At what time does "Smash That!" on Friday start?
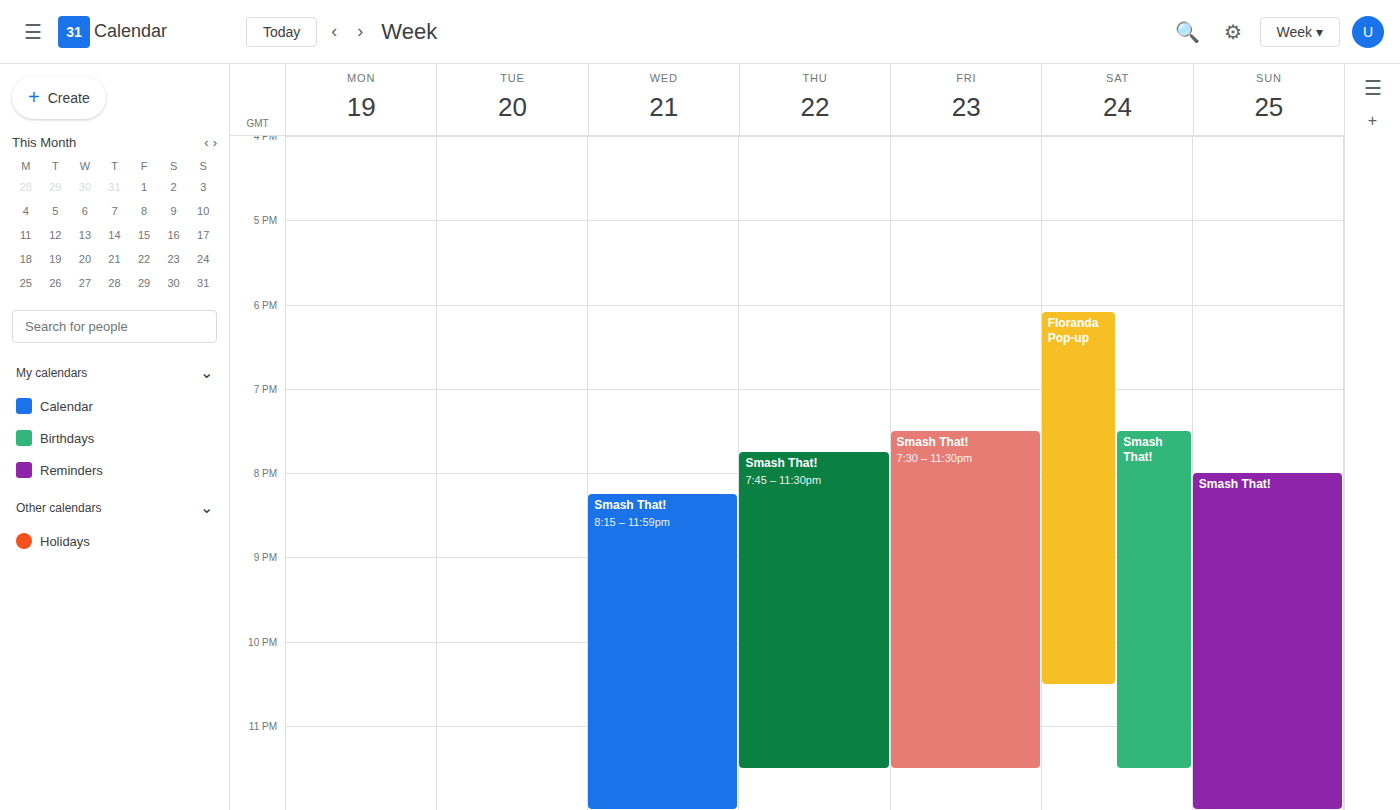
7:30 PM